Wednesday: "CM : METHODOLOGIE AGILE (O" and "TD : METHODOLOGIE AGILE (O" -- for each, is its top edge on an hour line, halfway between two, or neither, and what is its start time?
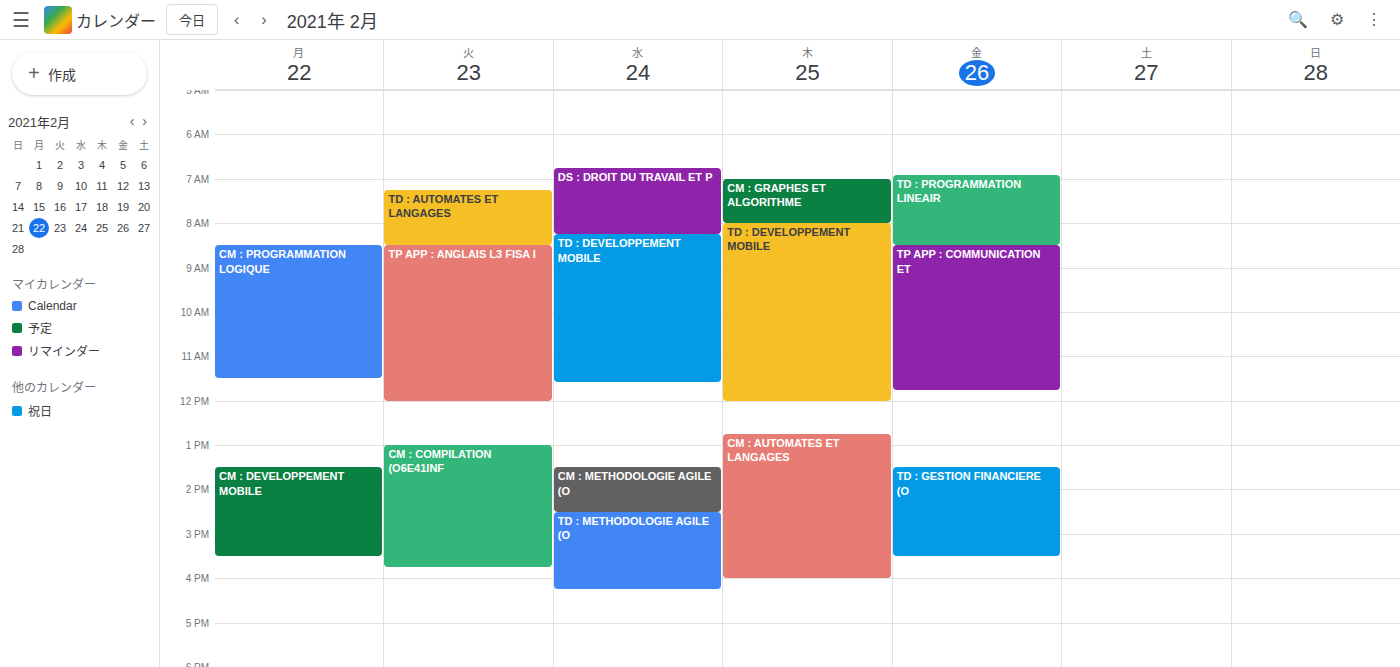
"CM : METHODOLOGIE AGILE (O": 1:30 PM, halfway between the 1 PM and 2 PM lines. "TD : METHODOLOGIE AGILE (O": 2:30 PM, halfway between the 2 PM and 3 PM lines.